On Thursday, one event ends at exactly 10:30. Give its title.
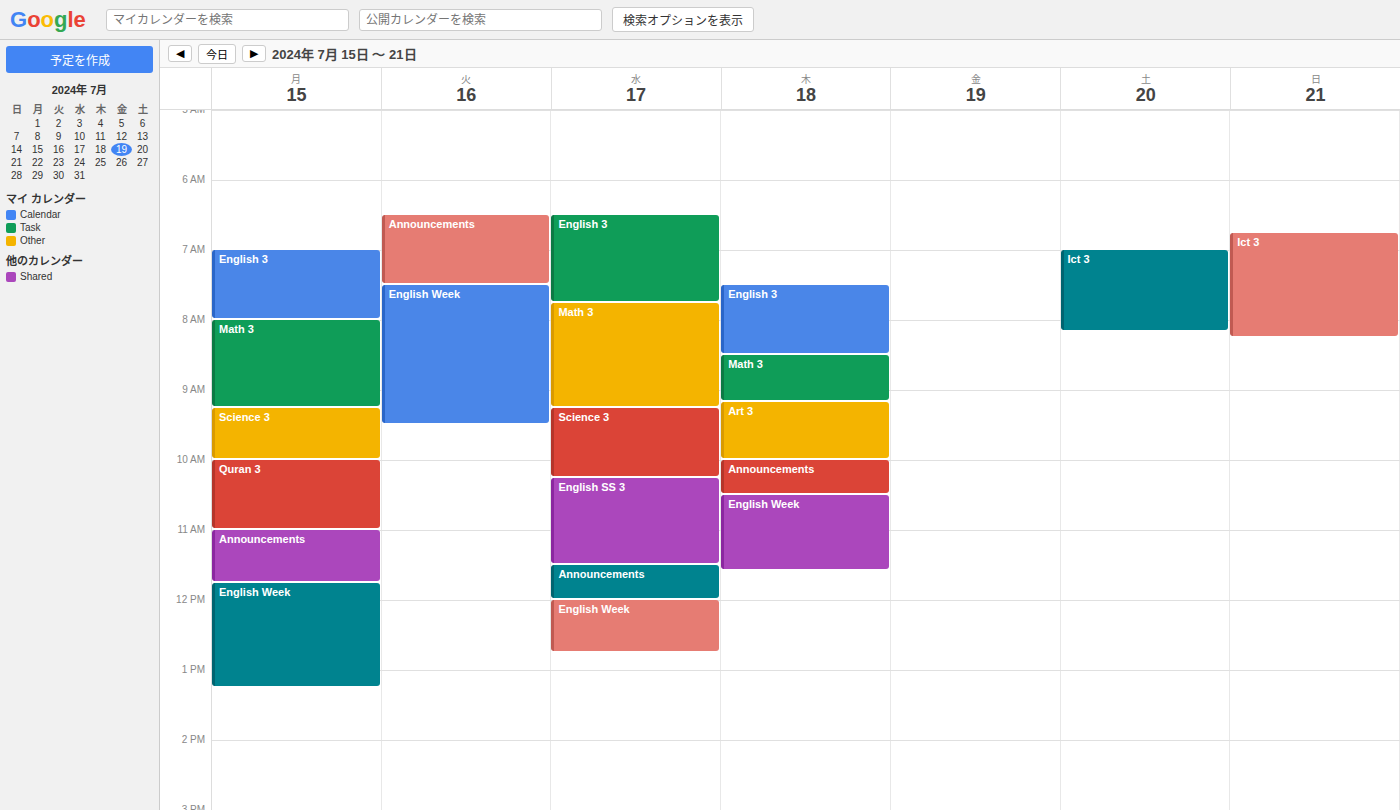
"Announcements"